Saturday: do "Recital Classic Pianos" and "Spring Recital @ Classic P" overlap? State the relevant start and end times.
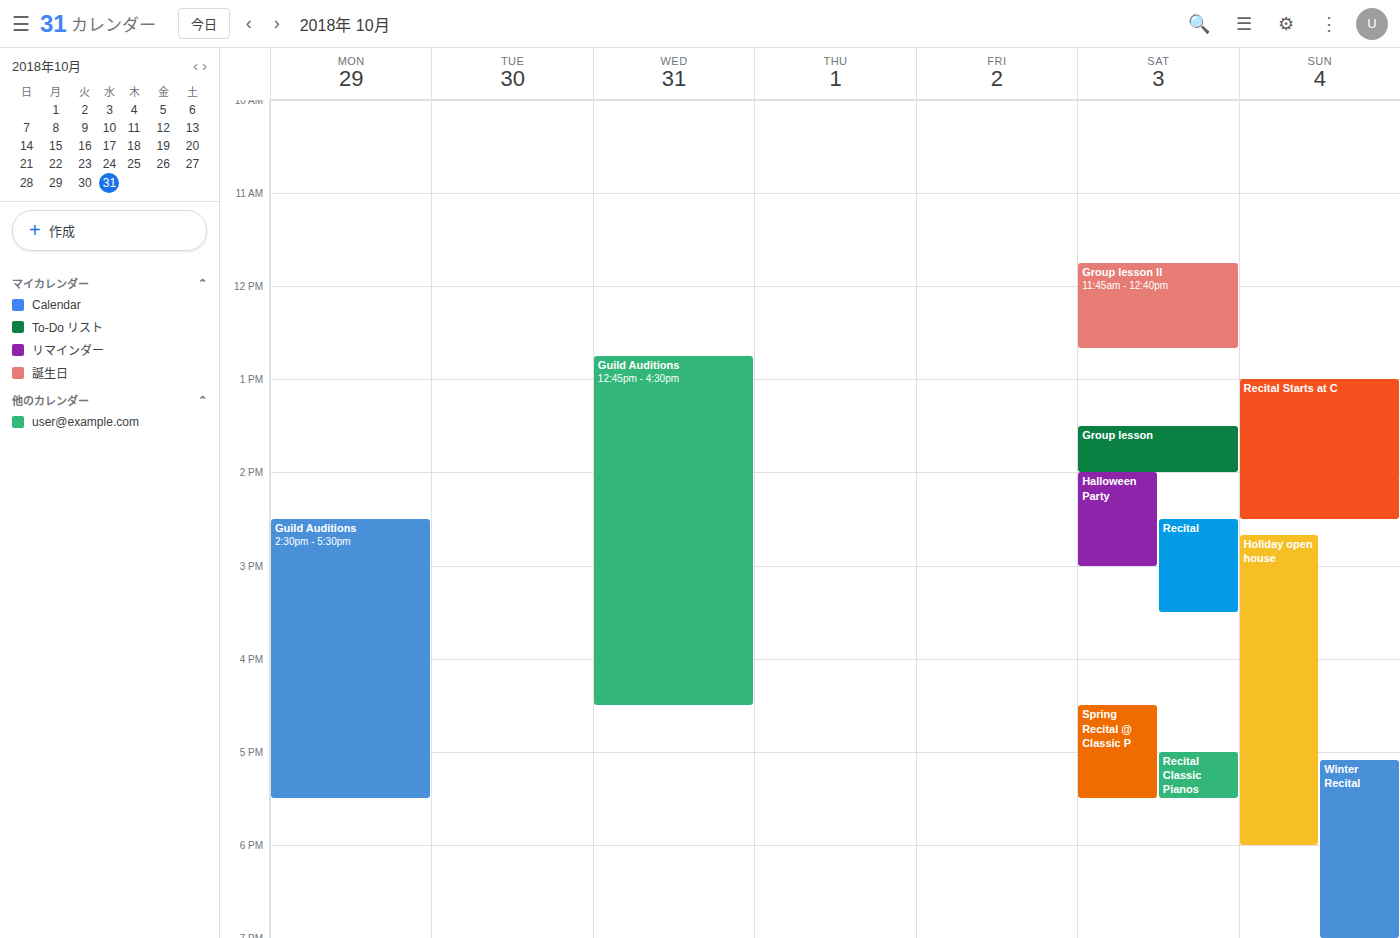
"Recital Classic Pianos" starts at 5:00 PM, before "Spring Recital @ Classic P" ends at 5:30 PM -- they overlap.